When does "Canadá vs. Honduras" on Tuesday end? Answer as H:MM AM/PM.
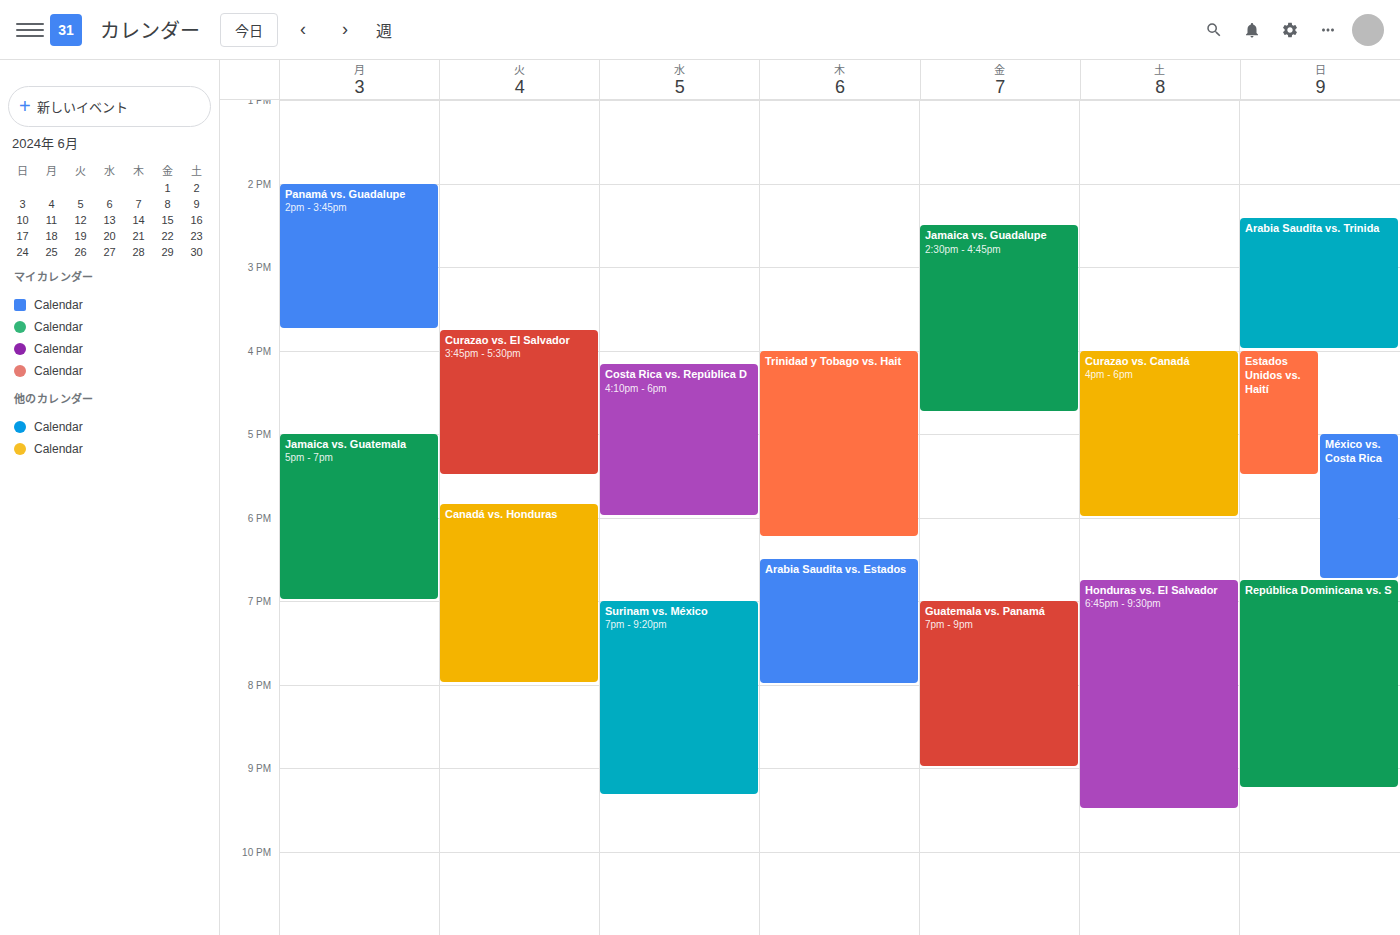
8:00 PM